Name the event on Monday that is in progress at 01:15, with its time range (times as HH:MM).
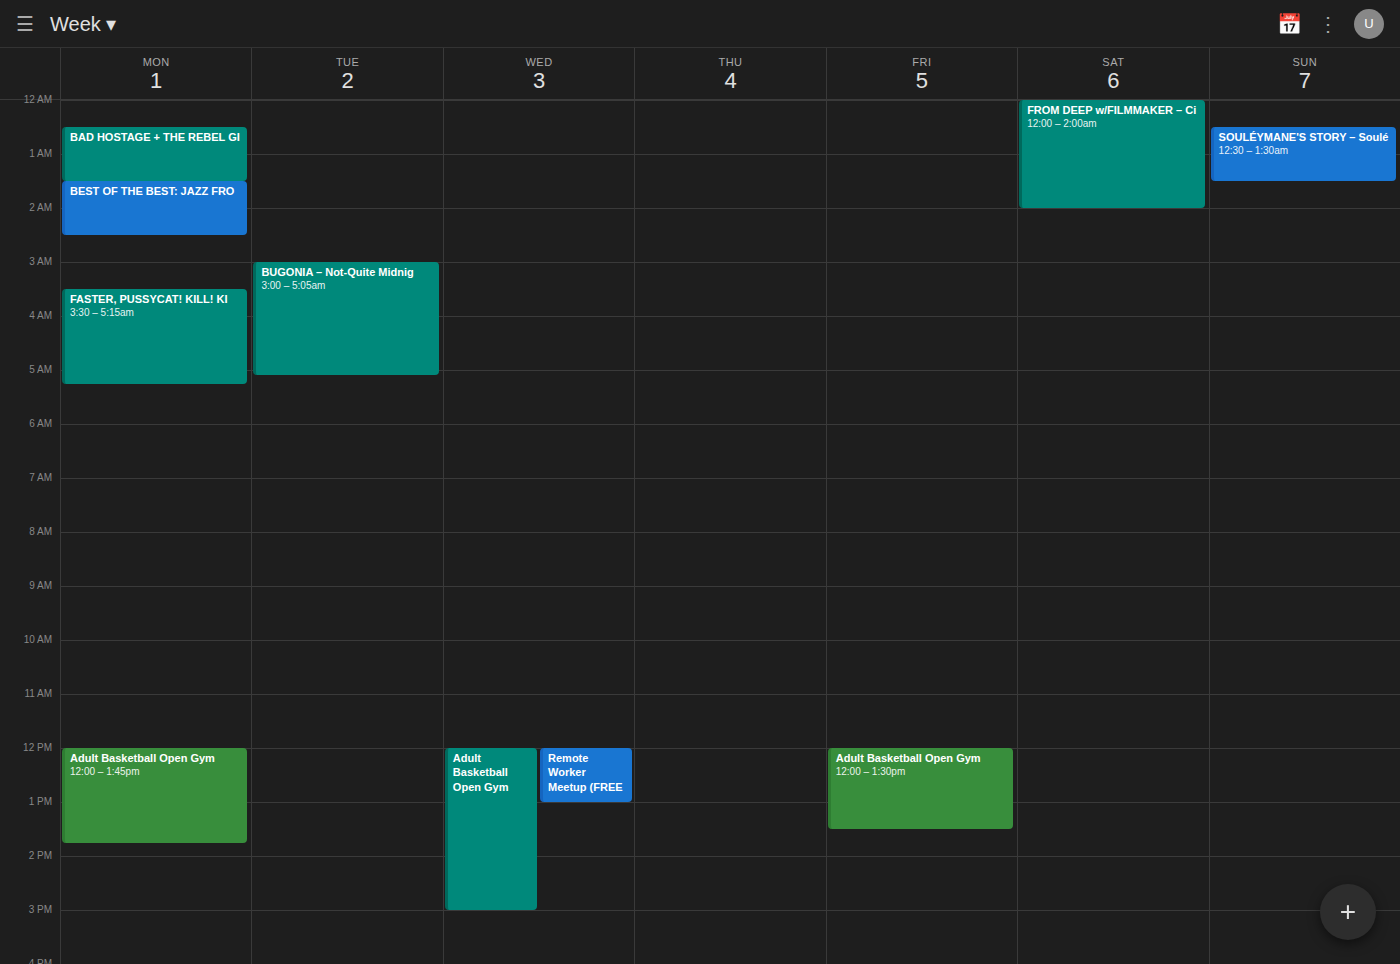
"BAD HOSTAGE + THE REBEL GI", 00:30 to 01:30